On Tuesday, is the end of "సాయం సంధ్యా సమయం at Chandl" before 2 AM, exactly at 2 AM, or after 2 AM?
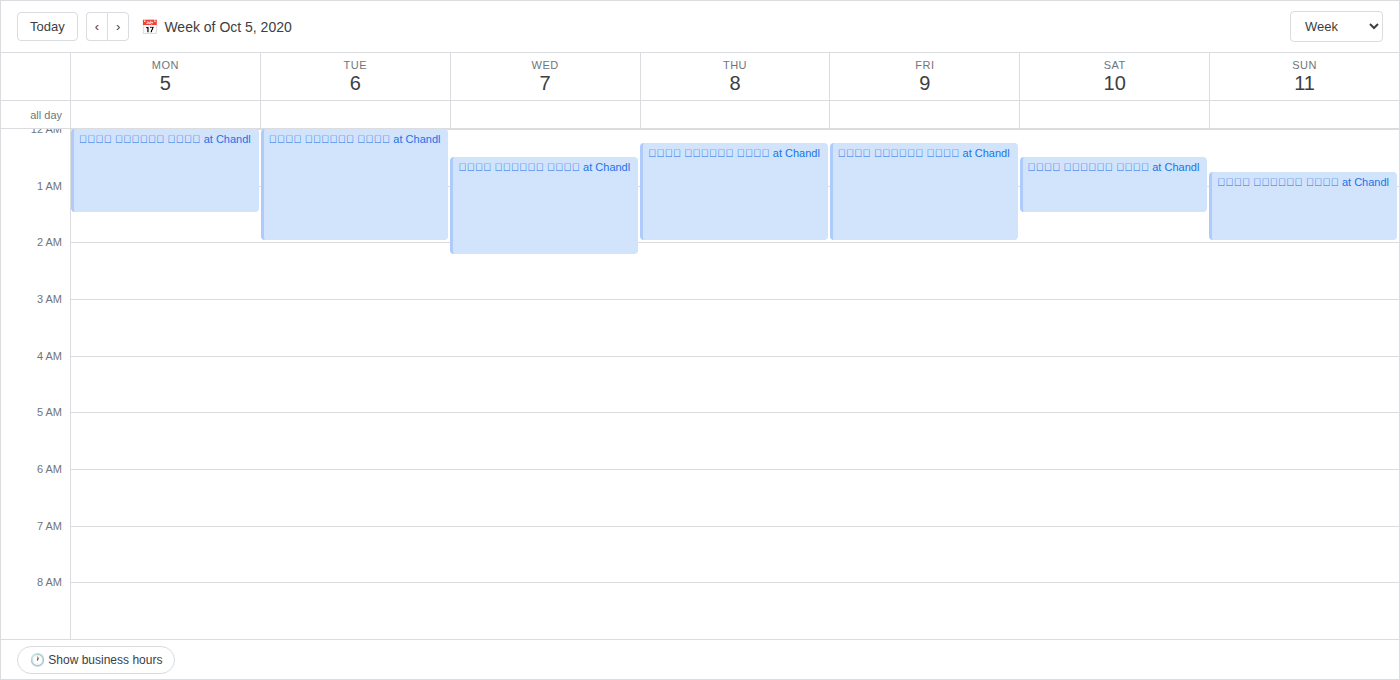
2:00 AM -- exactly at 2 AM, on the 2 AM line.